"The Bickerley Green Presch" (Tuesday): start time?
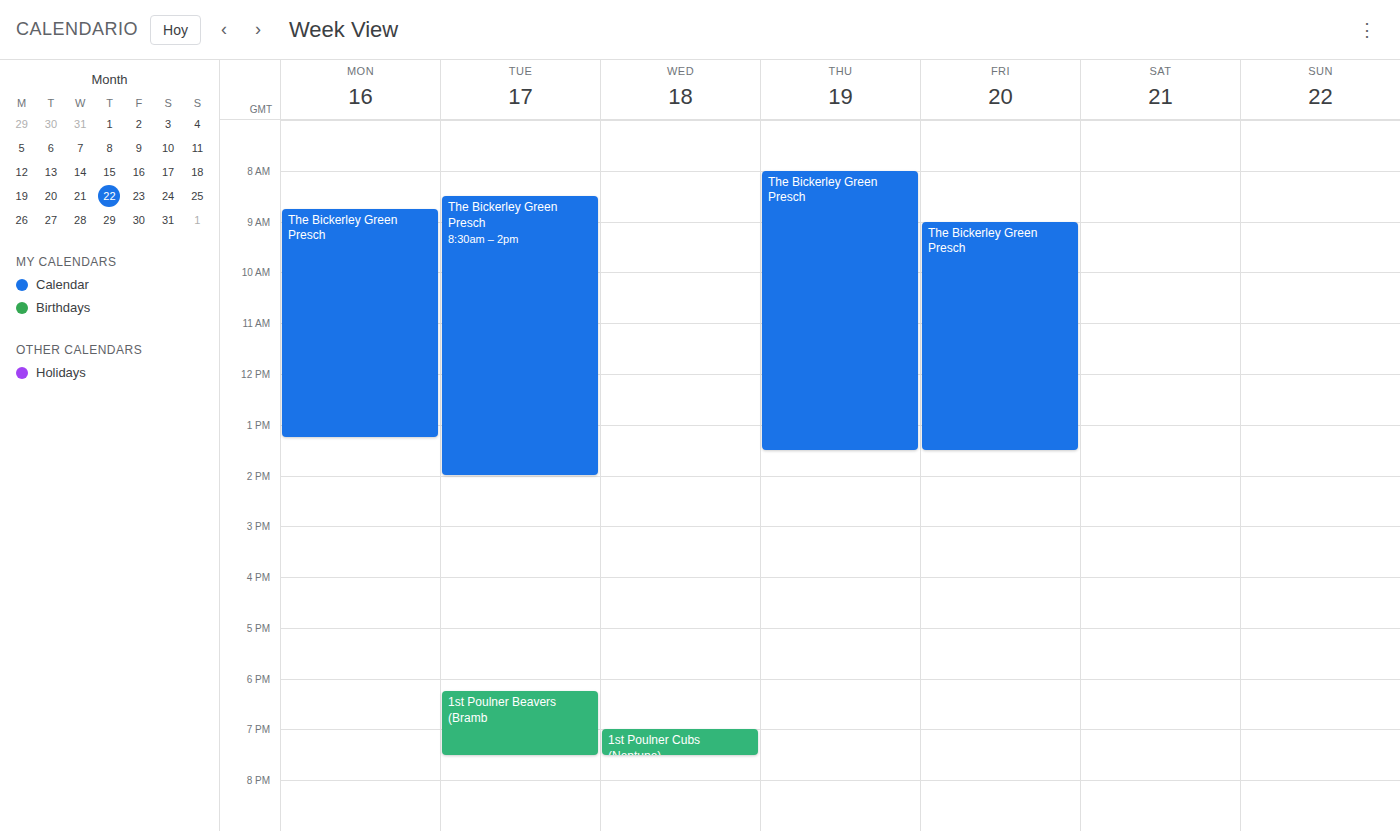
8:30 AM